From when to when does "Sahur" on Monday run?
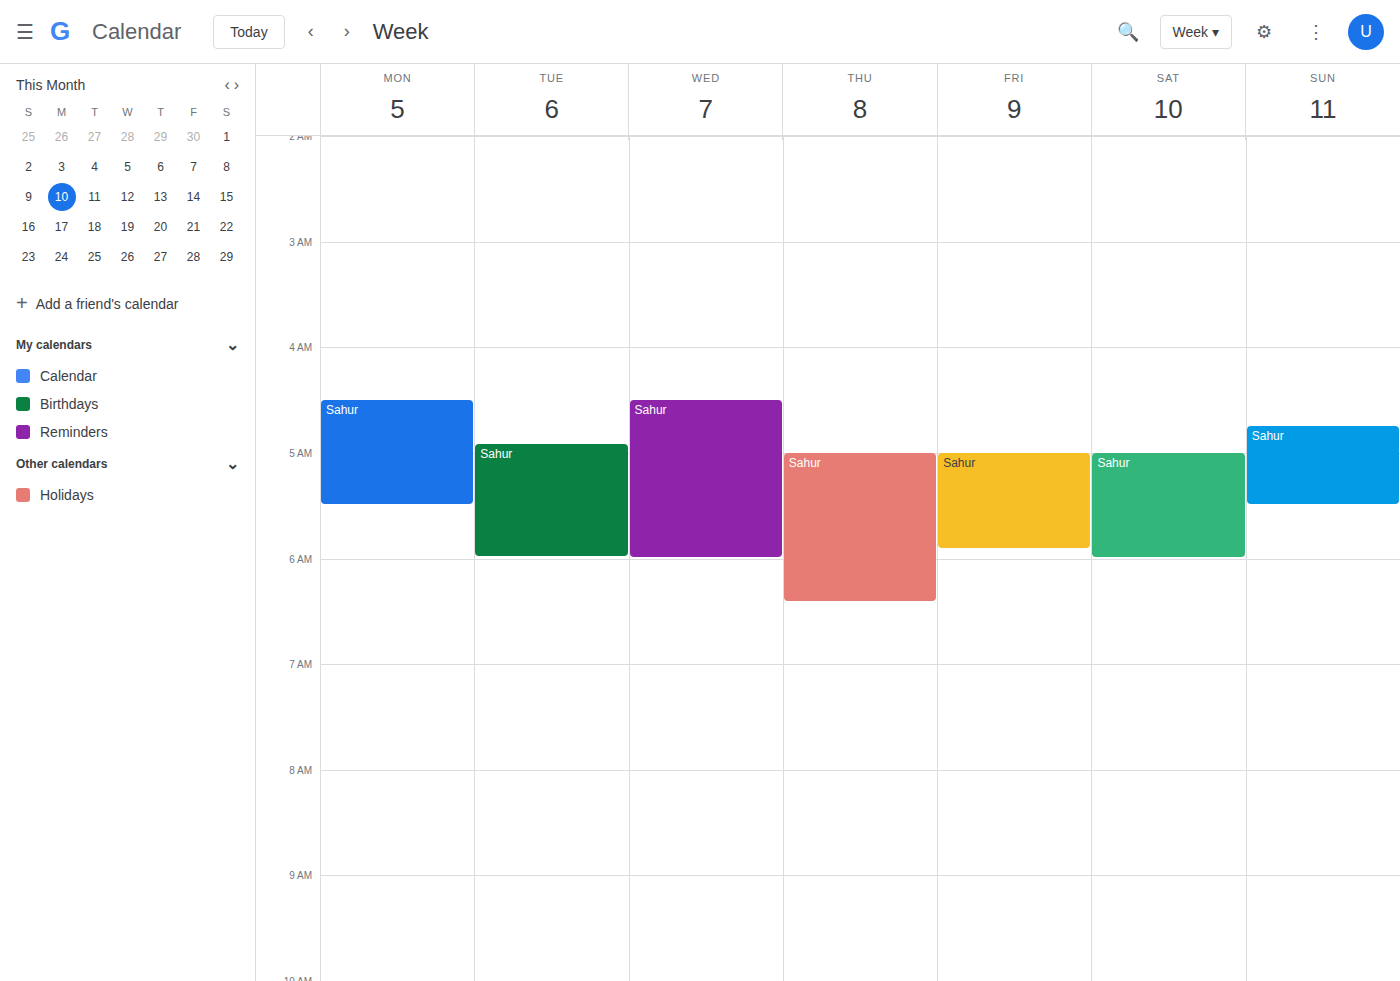
4:30 AM to 5:30 AM